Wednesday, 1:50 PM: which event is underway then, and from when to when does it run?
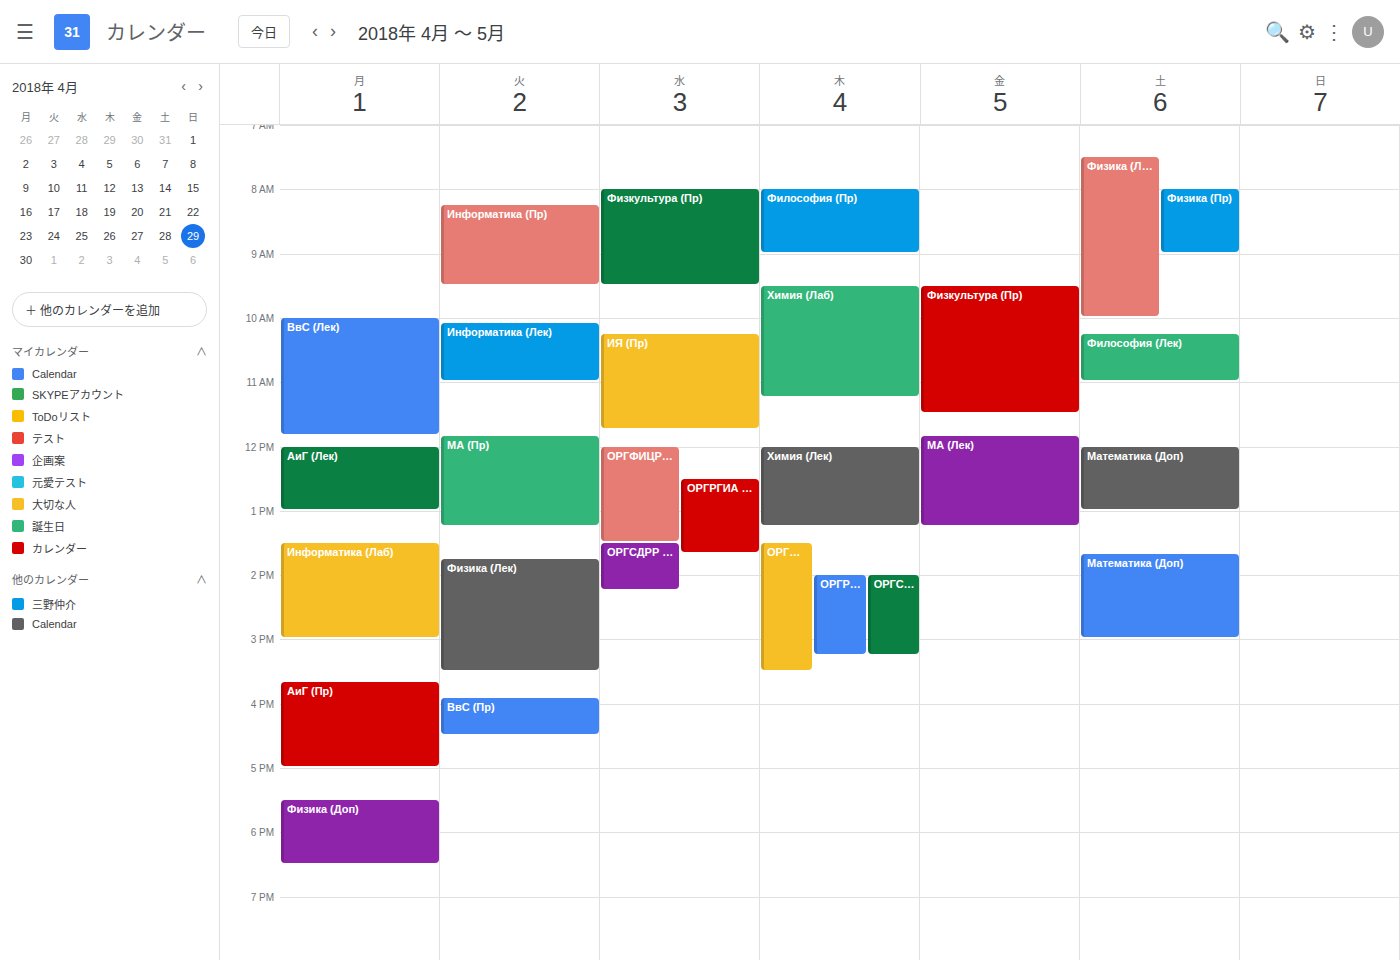
"ОРГСДРР (Лек)", 1:30 PM to 2:15 PM